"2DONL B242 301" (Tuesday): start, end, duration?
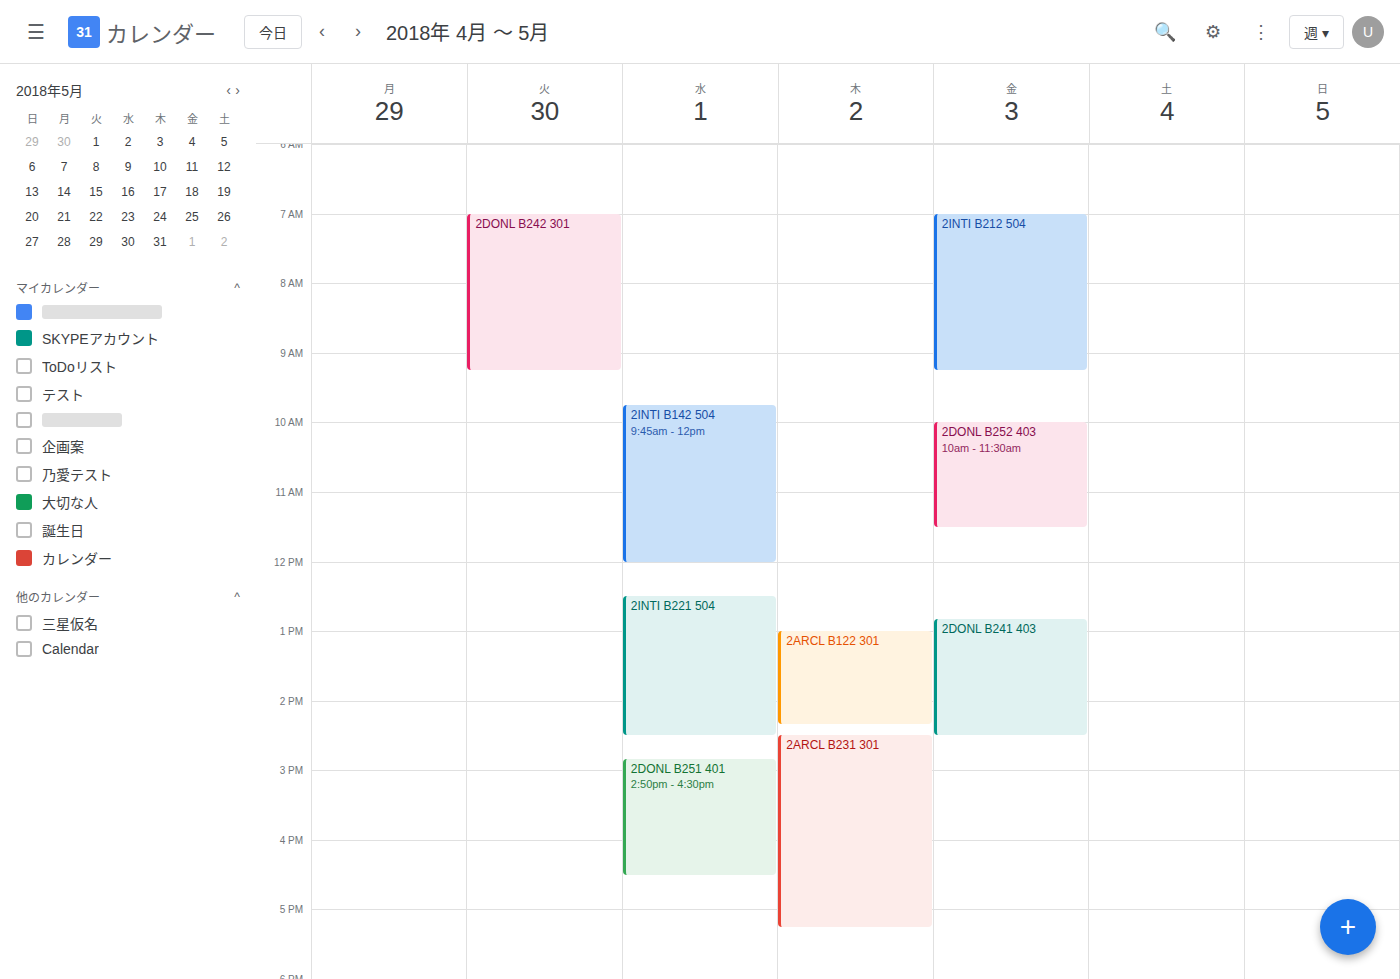
7:00 AM to 9:15 AM, 2 hours 15 minutes